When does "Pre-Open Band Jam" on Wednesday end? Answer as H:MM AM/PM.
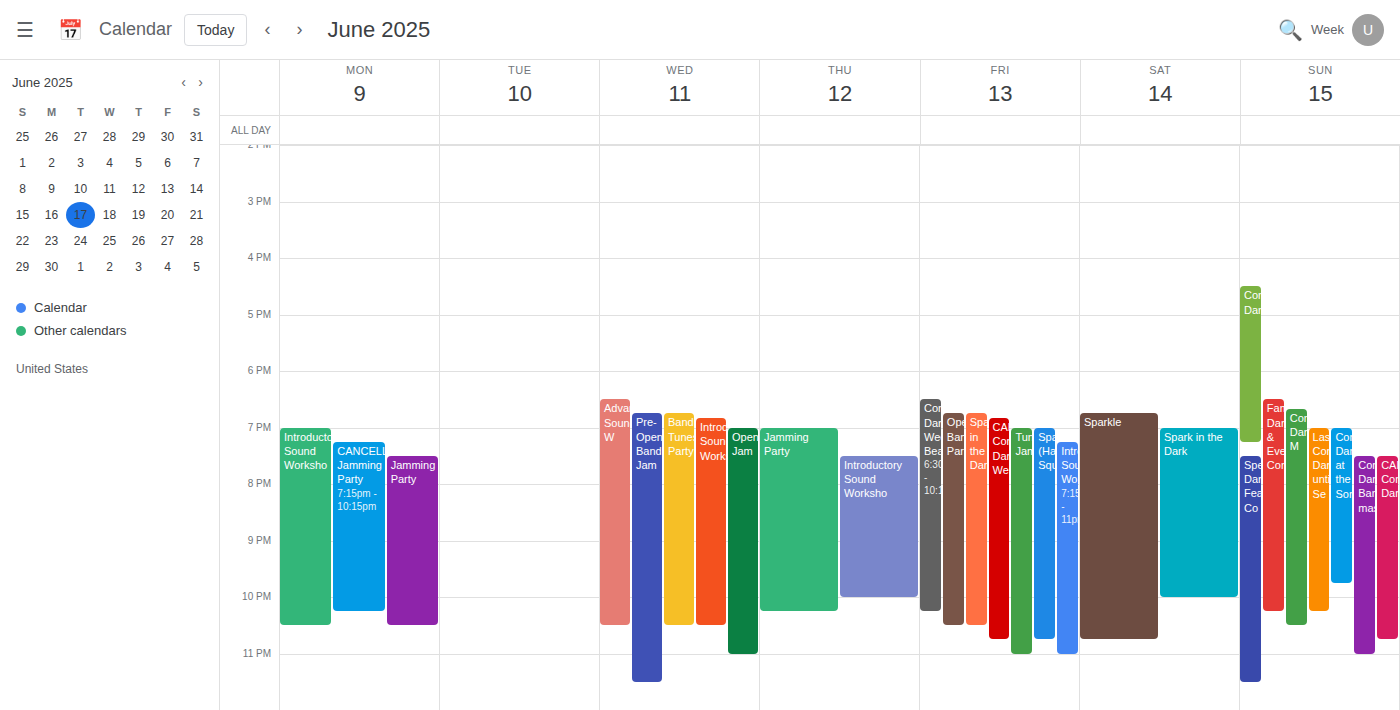
11:30 PM